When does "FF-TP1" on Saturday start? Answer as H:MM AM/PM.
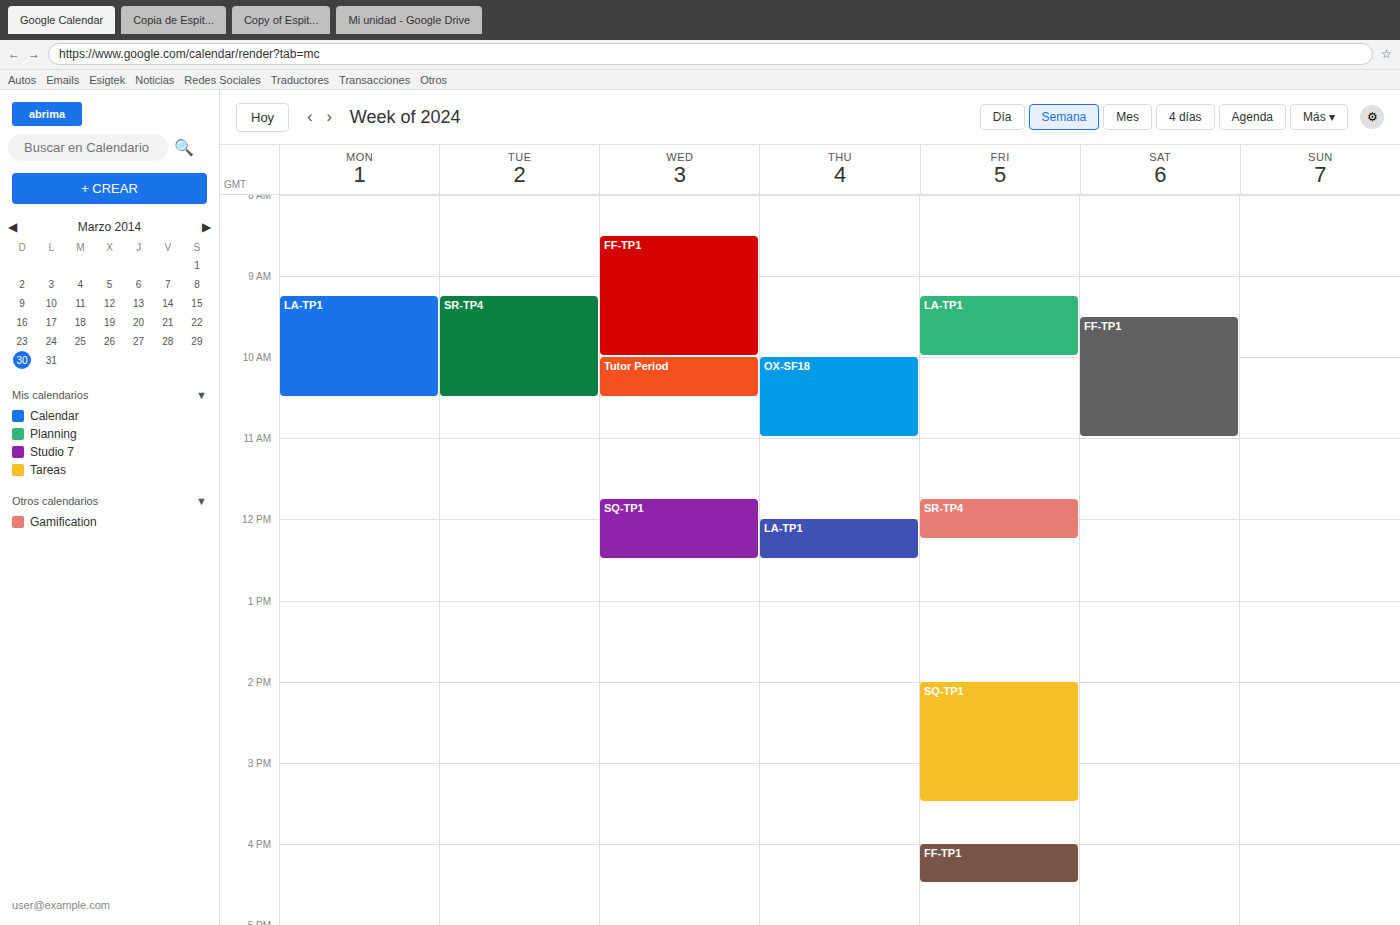
9:30 AM